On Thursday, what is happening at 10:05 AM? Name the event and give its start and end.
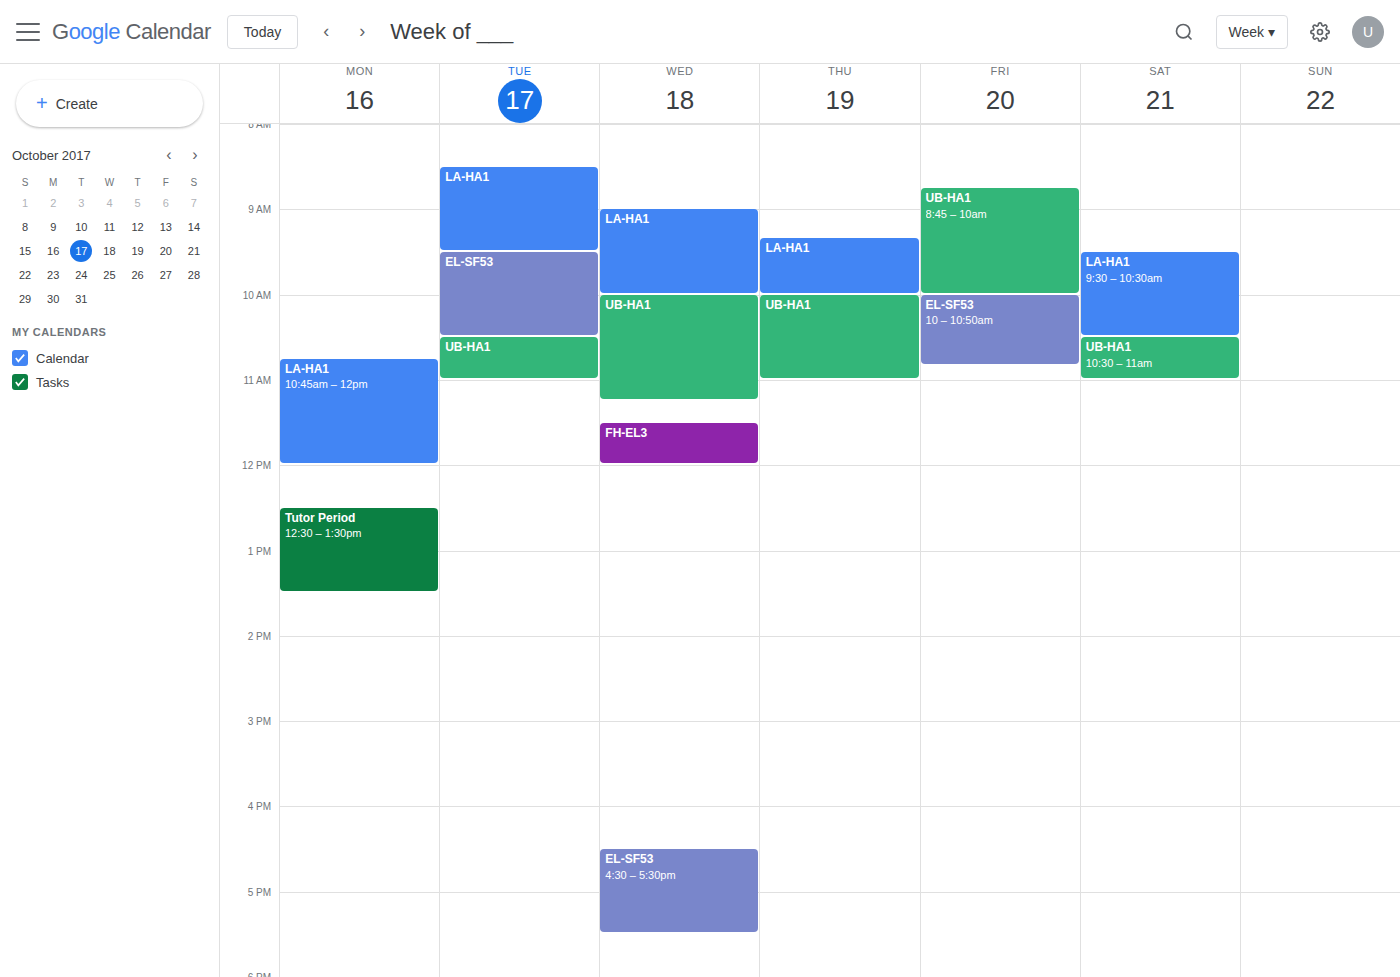
"UB-HA1", 10:00 AM to 11:00 AM